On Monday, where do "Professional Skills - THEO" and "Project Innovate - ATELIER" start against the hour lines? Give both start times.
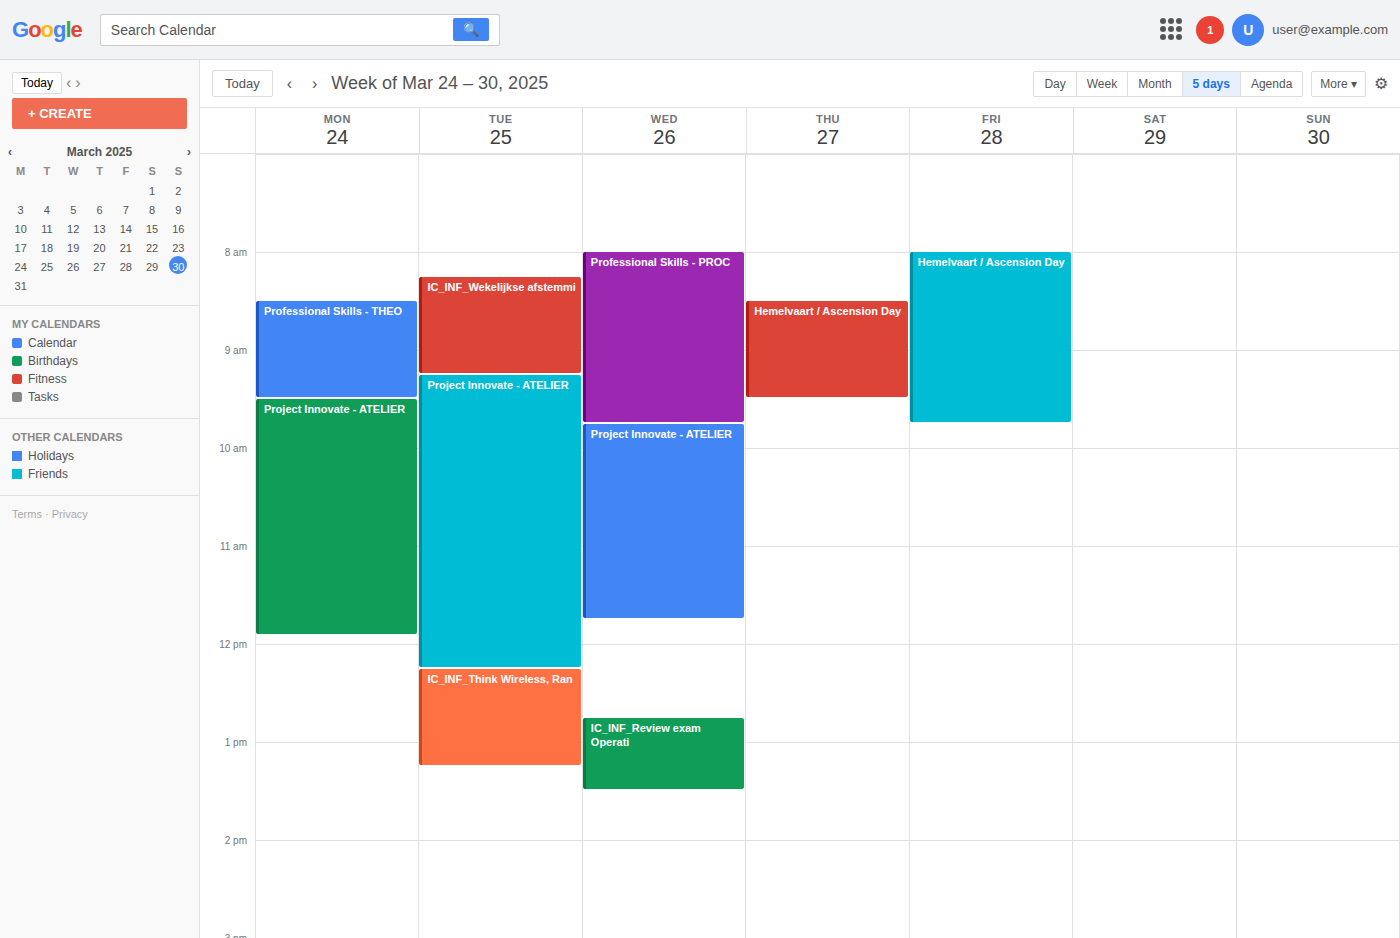
"Professional Skills - THEO": 8:30 AM, halfway between the 8 AM and 9 AM lines. "Project Innovate - ATELIER": 9:30 AM, halfway between the 9 AM and 10 AM lines.